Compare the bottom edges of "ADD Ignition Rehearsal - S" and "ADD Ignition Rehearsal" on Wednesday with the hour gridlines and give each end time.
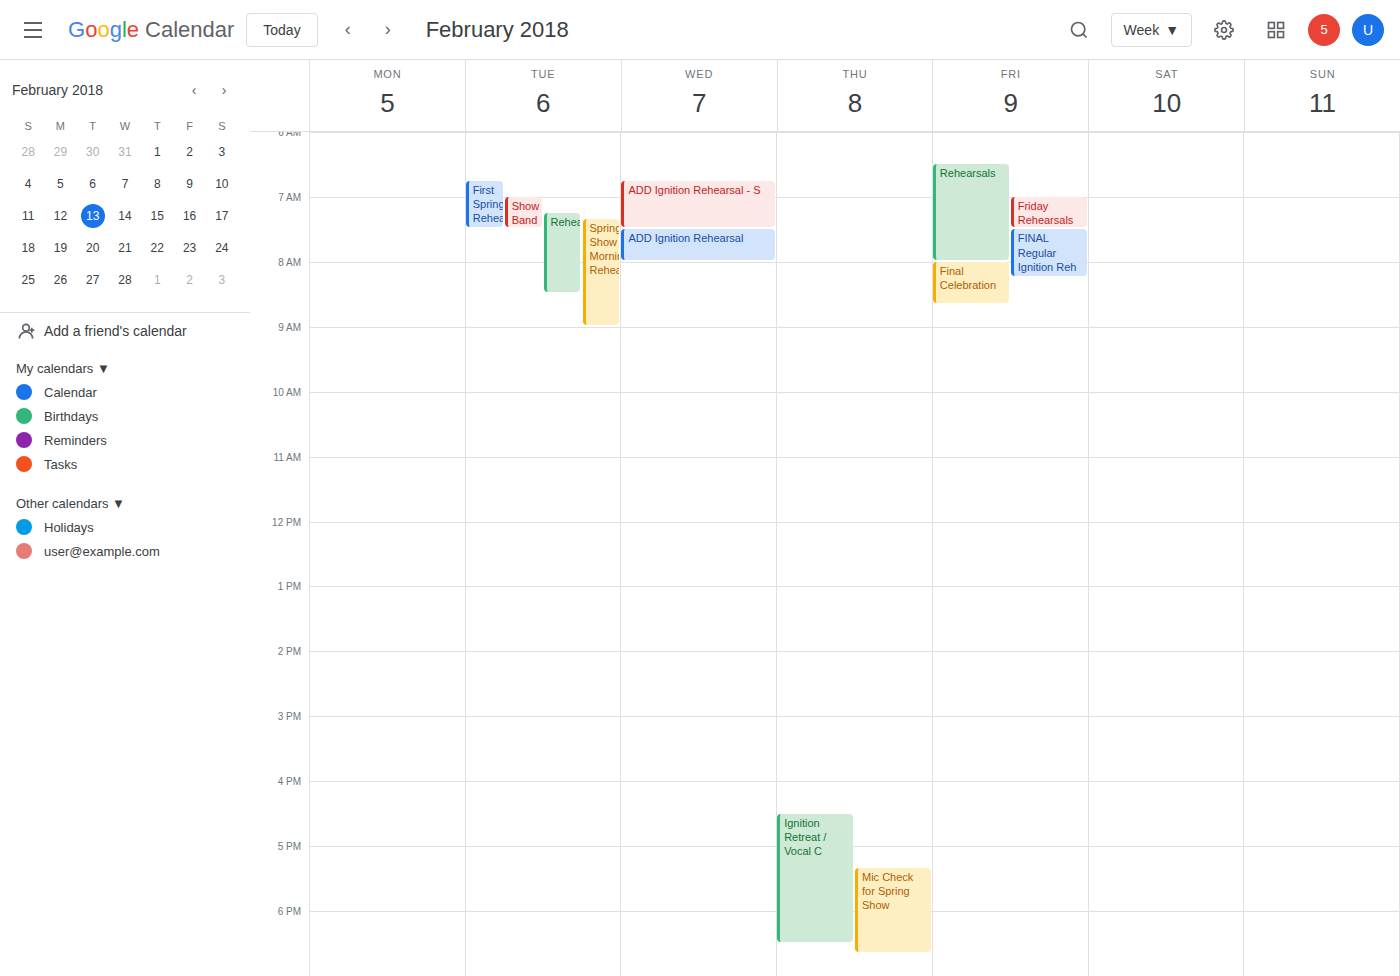
"ADD Ignition Rehearsal - S": 7:30 AM, halfway between the 7 AM and 8 AM lines. "ADD Ignition Rehearsal": 8:00 AM, exactly on the 8 AM line.